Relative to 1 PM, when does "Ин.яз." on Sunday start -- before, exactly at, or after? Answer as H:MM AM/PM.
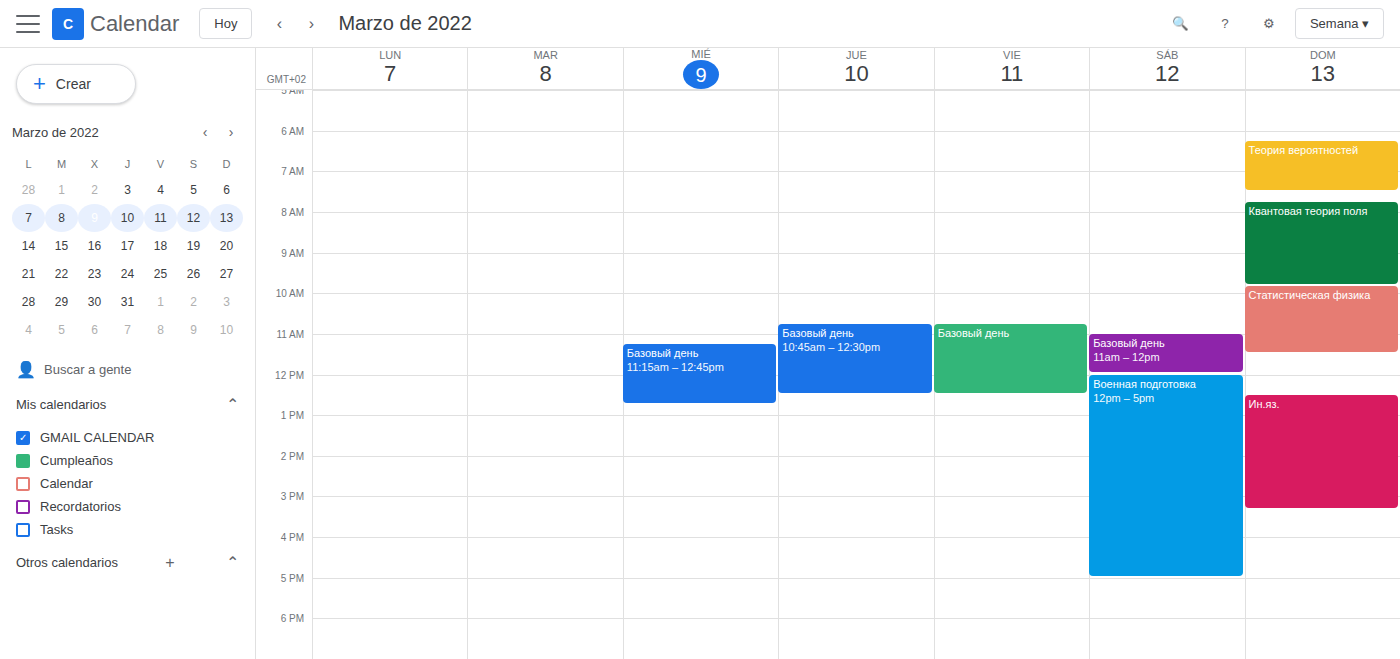
12:30 PM -- before 1 PM, 30 minutes above the 1 PM line.